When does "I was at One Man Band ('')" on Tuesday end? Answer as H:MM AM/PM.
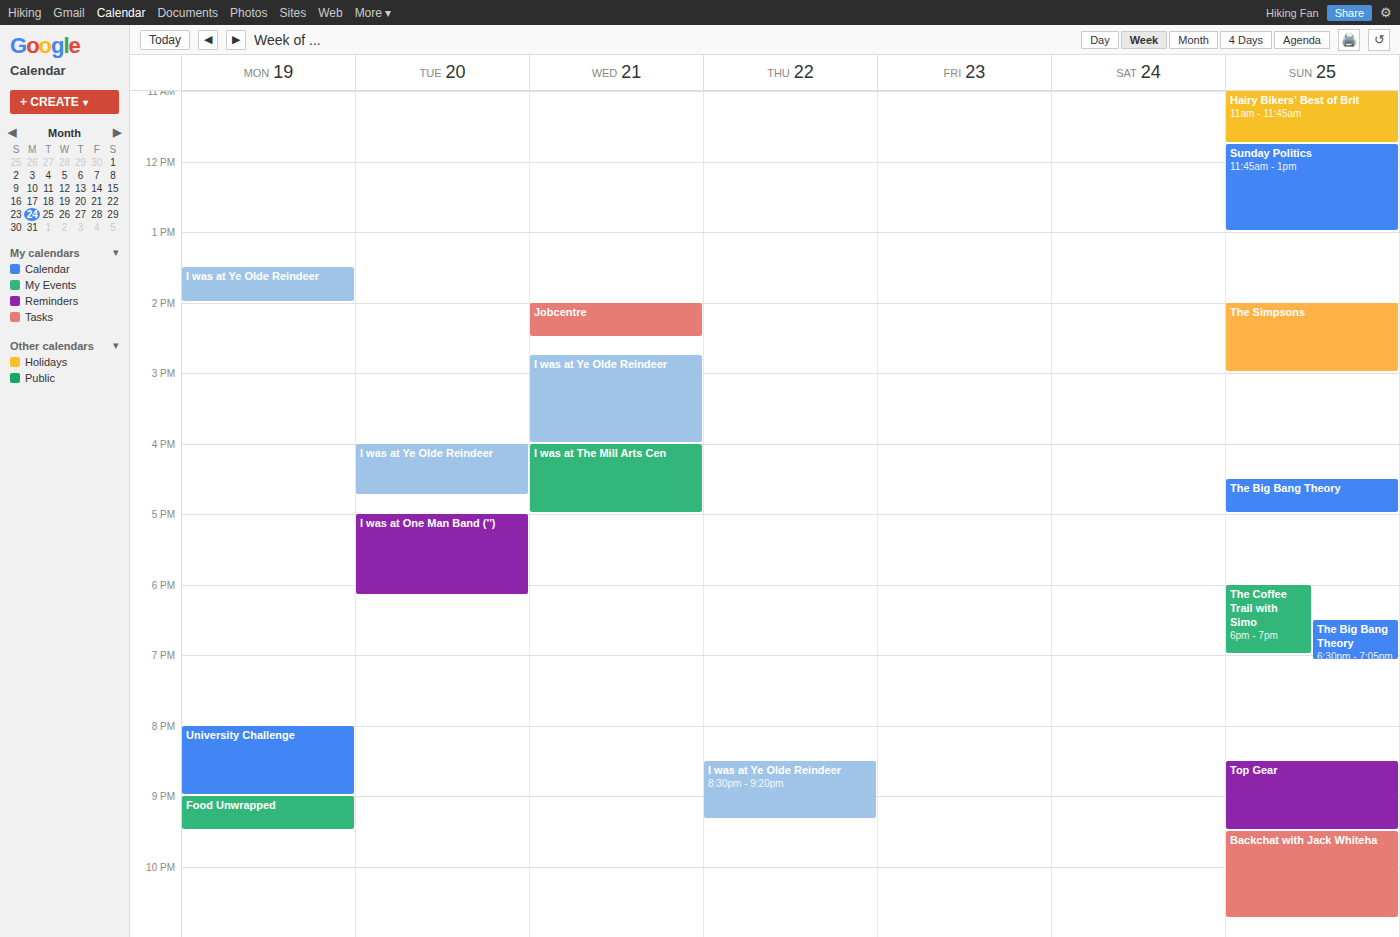
6:10 PM